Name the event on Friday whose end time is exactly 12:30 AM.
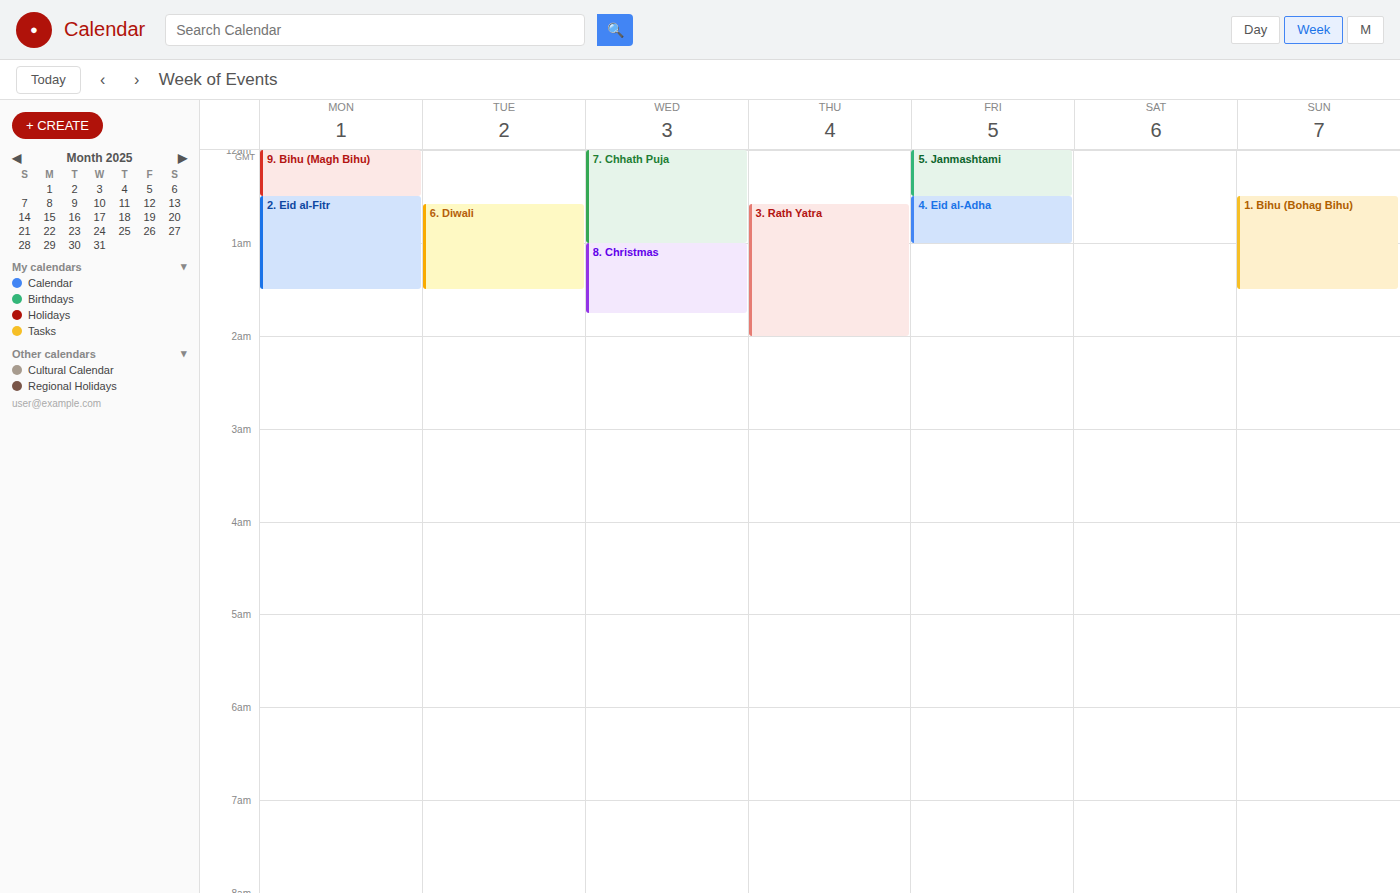
"5. Janmashtami"